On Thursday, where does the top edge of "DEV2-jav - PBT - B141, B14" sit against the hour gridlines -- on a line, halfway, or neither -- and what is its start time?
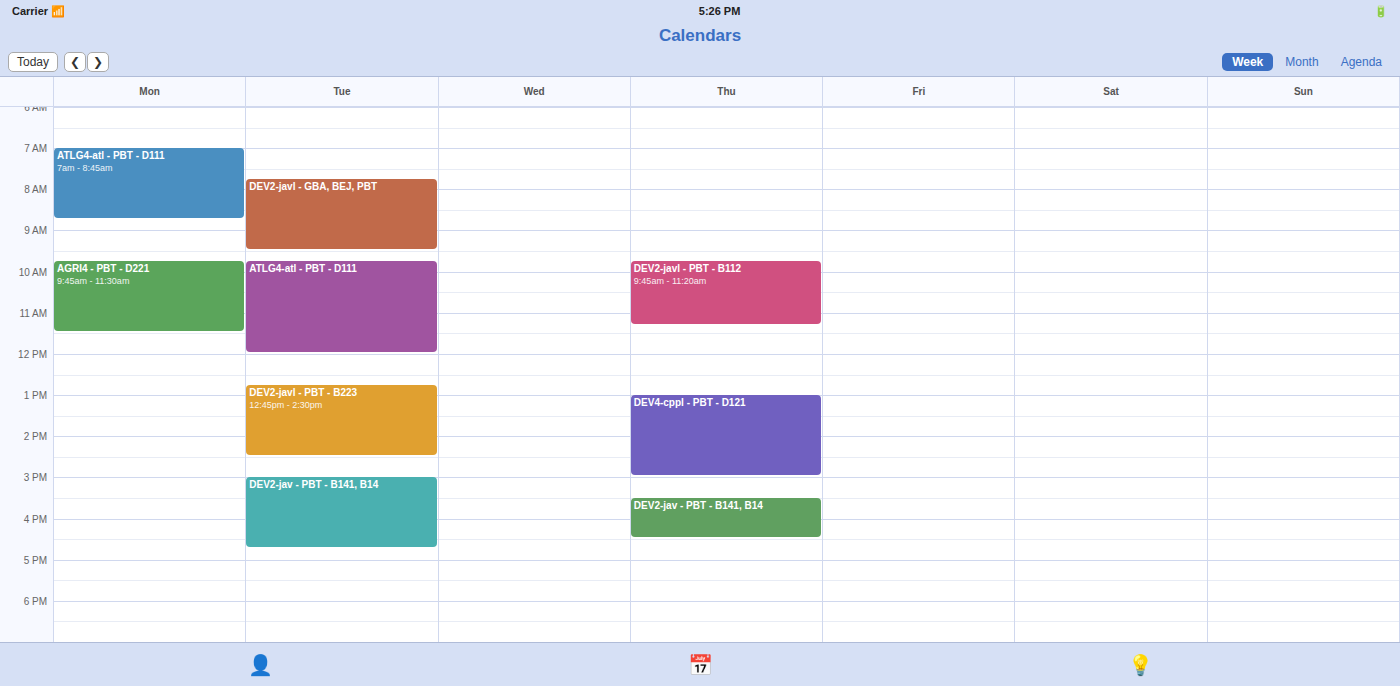
3:30 PM -- halfway between the 3 PM and 4 PM lines.